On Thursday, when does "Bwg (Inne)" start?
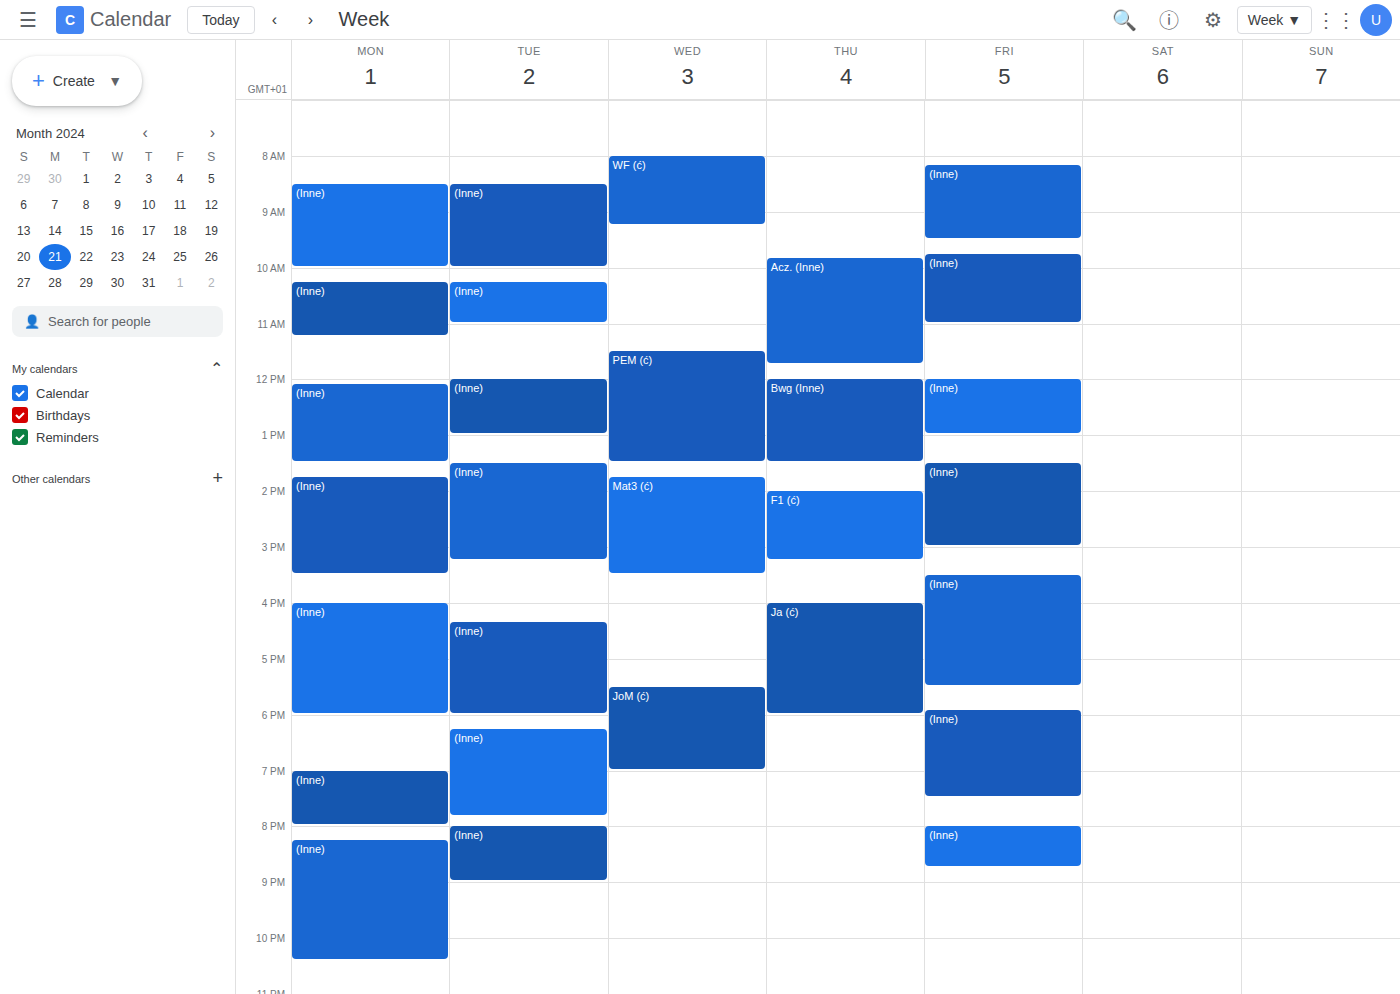
12:00 PM